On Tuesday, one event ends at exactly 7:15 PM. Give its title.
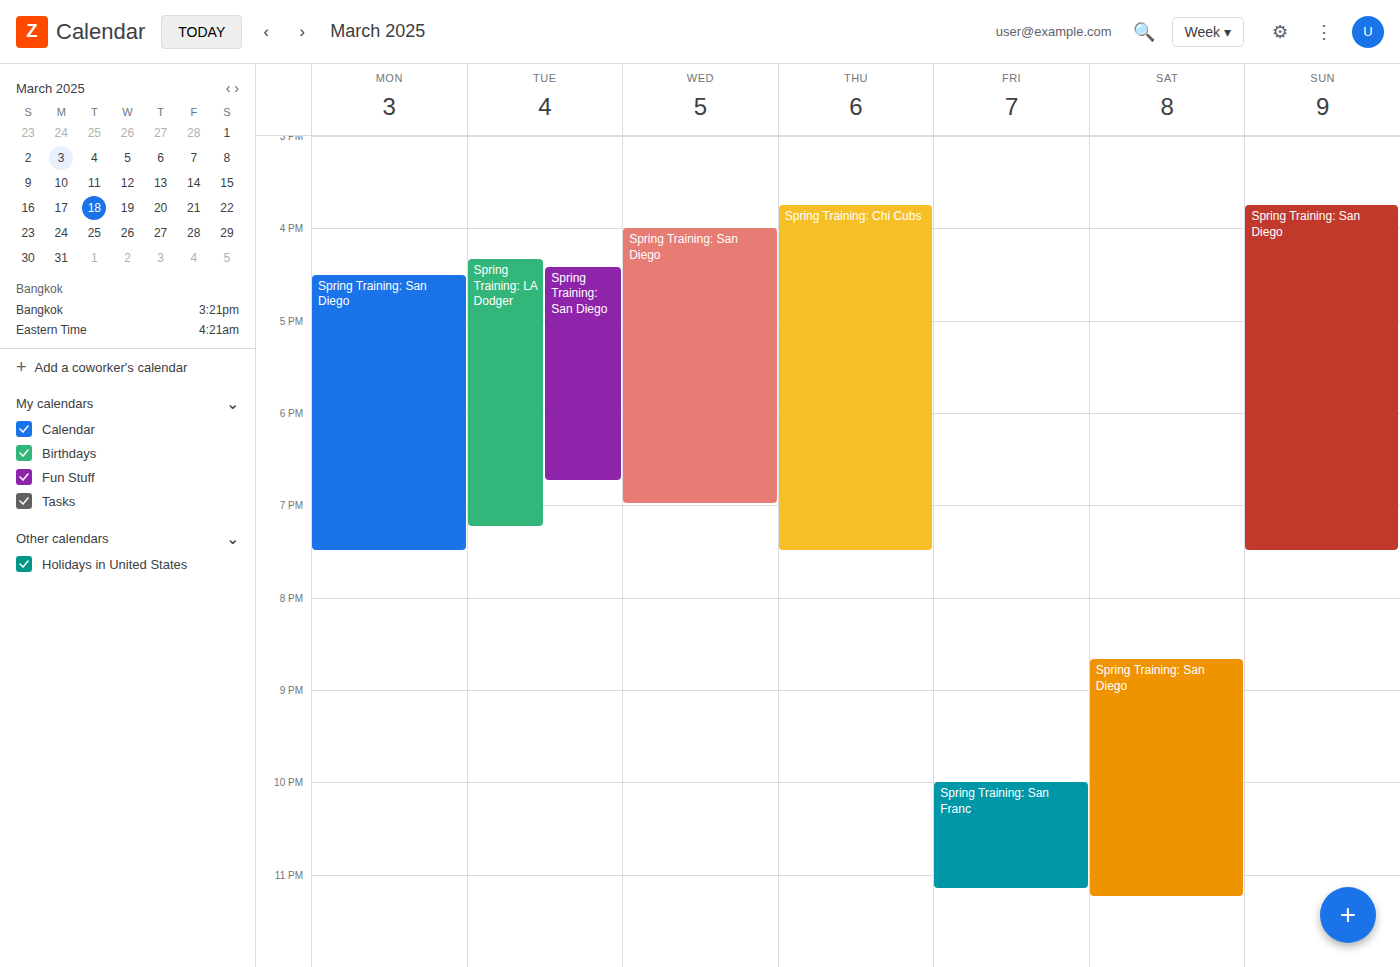
"Spring Training: LA Dodger"